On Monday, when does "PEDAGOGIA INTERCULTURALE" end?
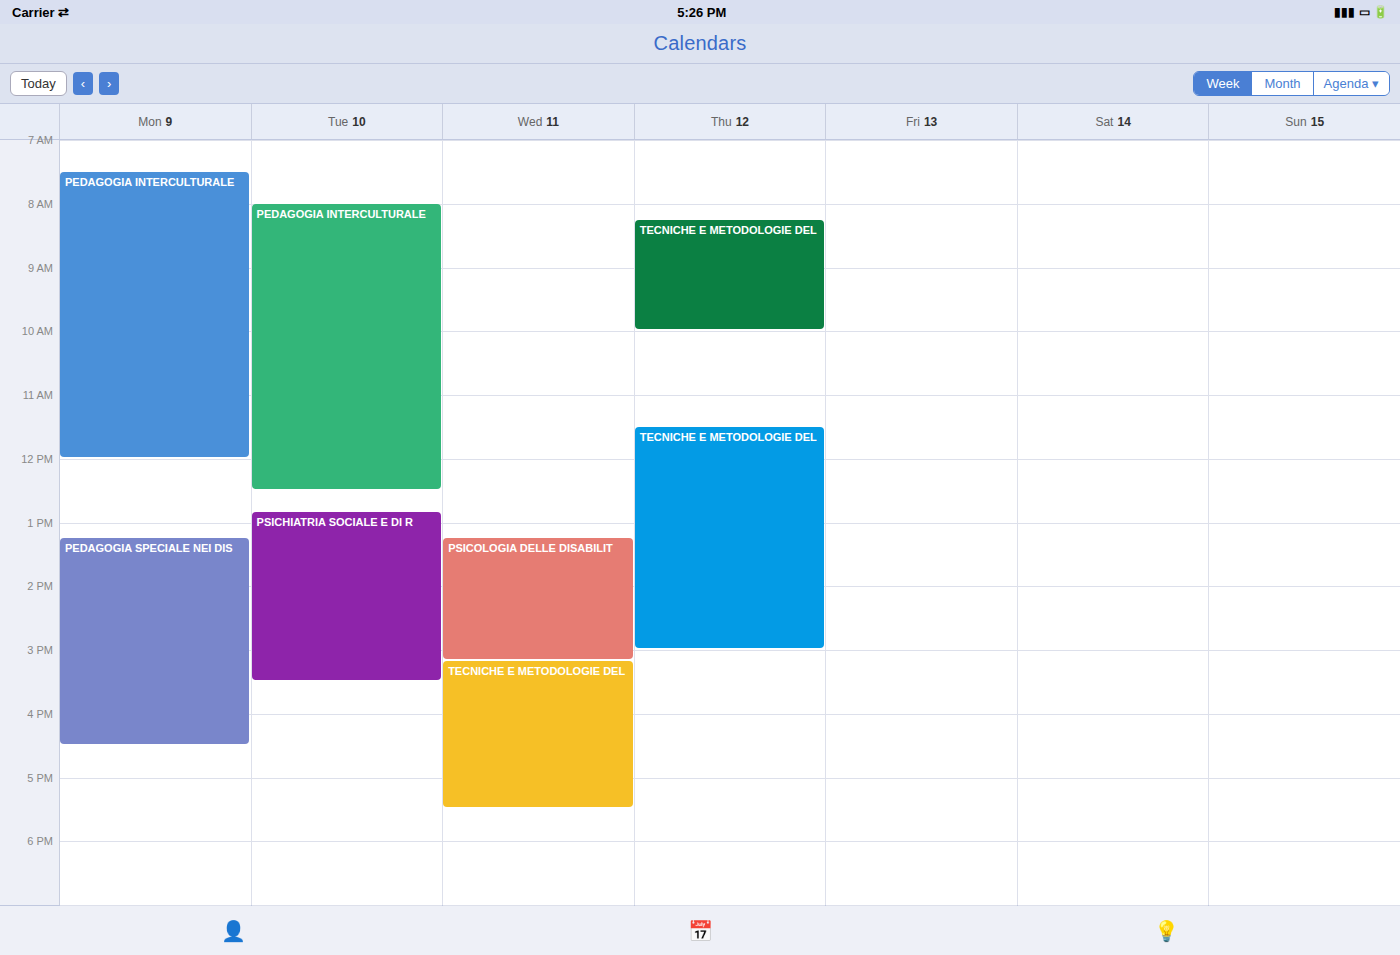
12:00